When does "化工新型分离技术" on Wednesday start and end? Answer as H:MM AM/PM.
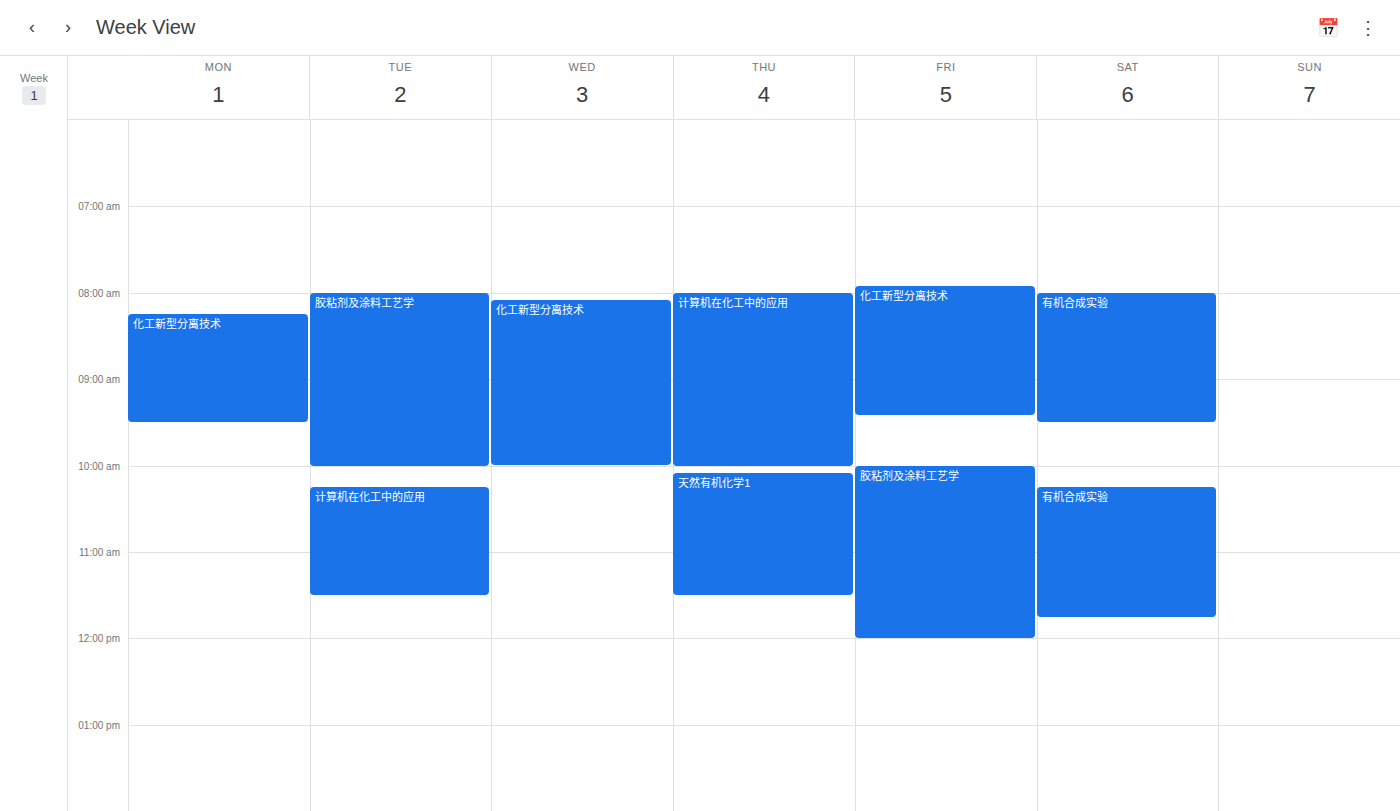
8:05 AM to 10:00 AM